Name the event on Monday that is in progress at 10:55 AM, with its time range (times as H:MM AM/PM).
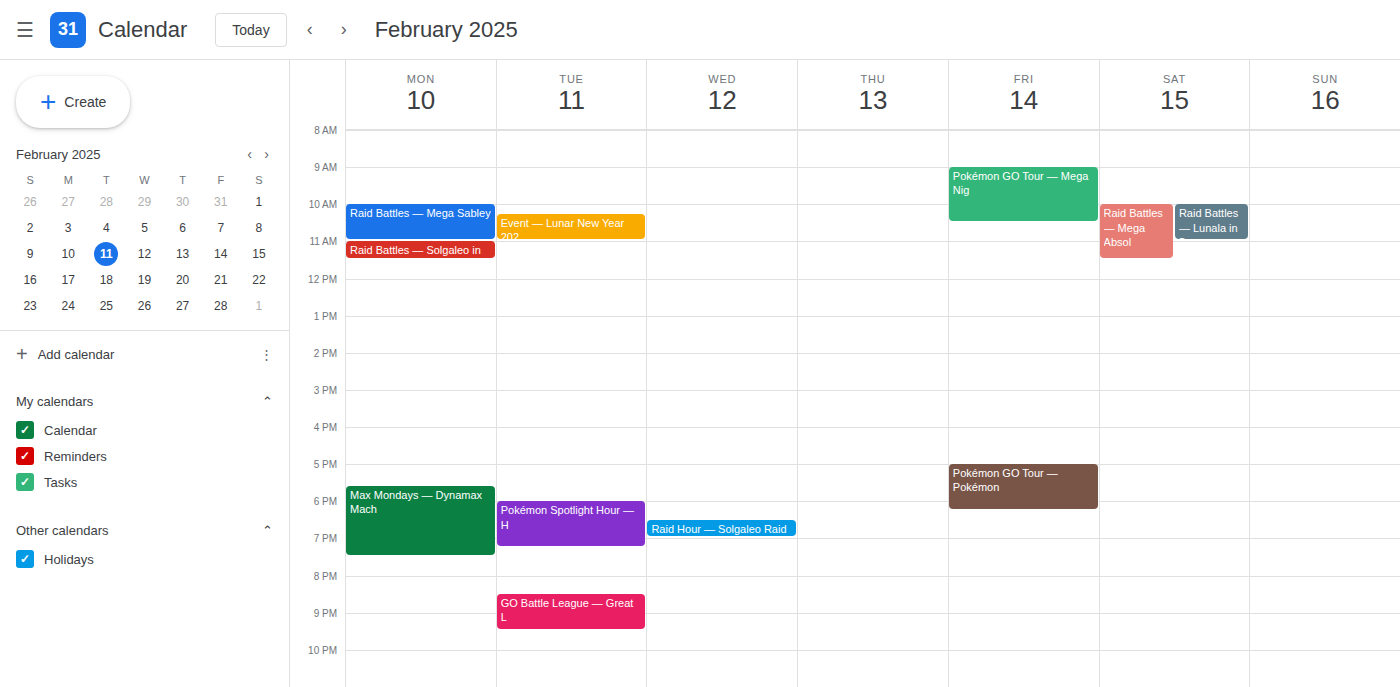
"Raid Battles — Mega Sabley", 10:00 AM to 11:00 AM